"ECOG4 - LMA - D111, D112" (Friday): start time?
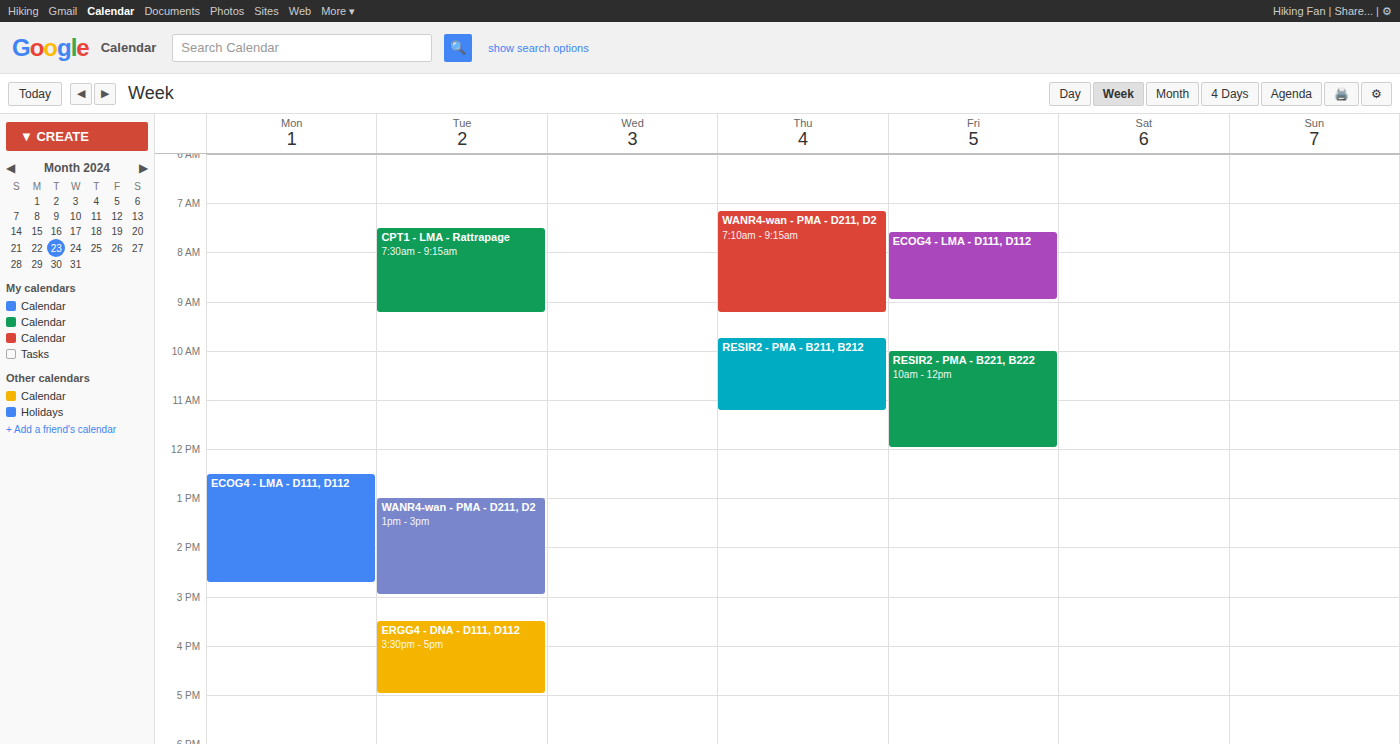
7:35 AM